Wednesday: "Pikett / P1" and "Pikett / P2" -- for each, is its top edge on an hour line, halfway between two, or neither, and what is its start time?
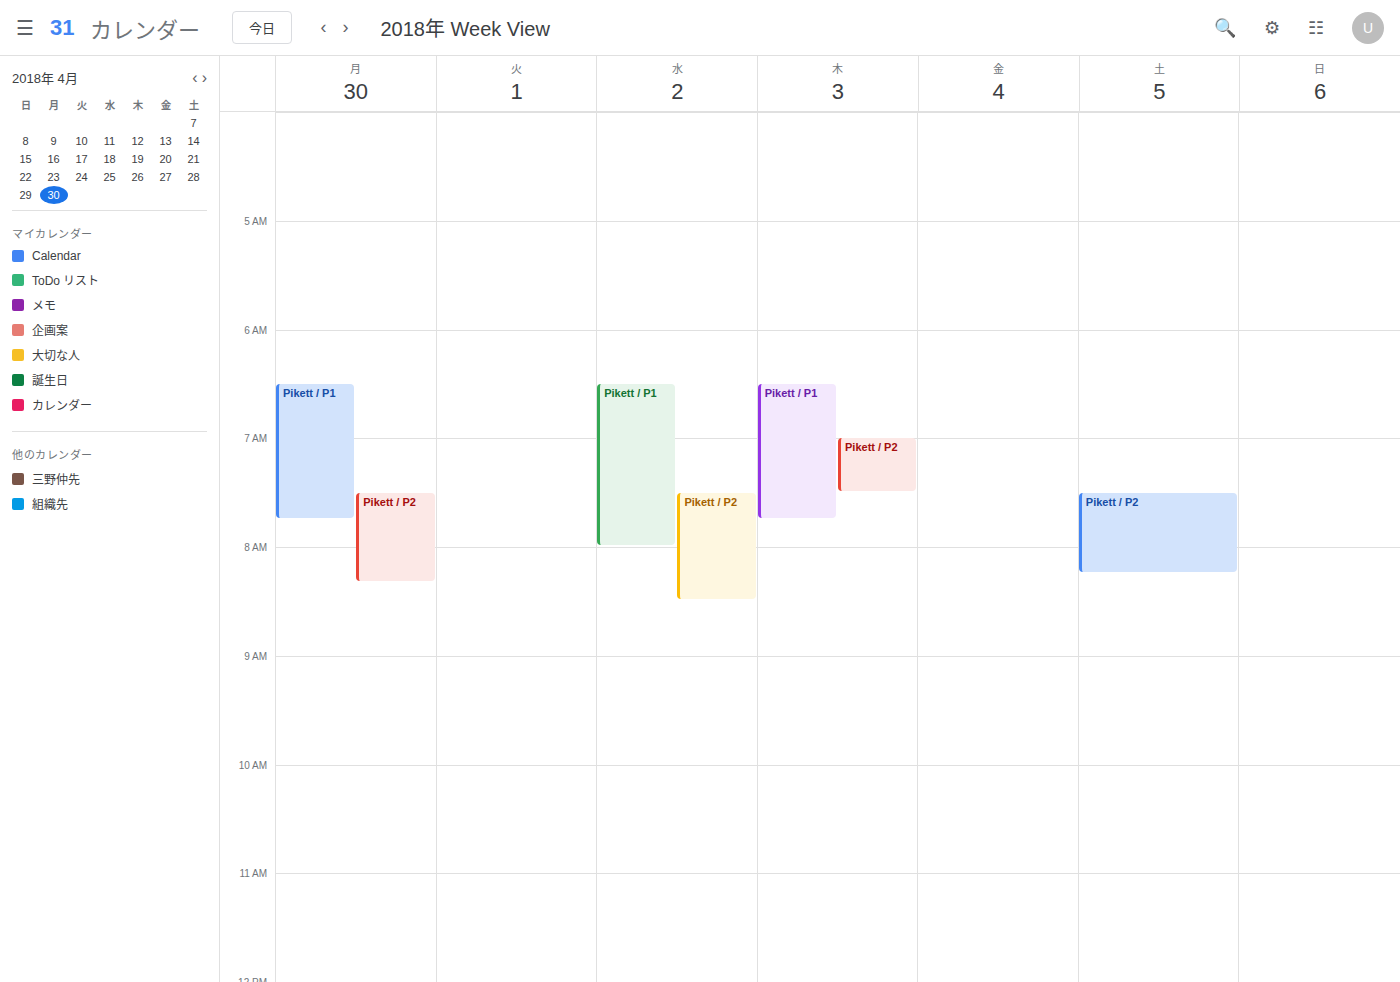
"Pikett / P1": 6:30 AM, halfway between the 6 AM and 7 AM lines. "Pikett / P2": 7:30 AM, halfway between the 7 AM and 8 AM lines.